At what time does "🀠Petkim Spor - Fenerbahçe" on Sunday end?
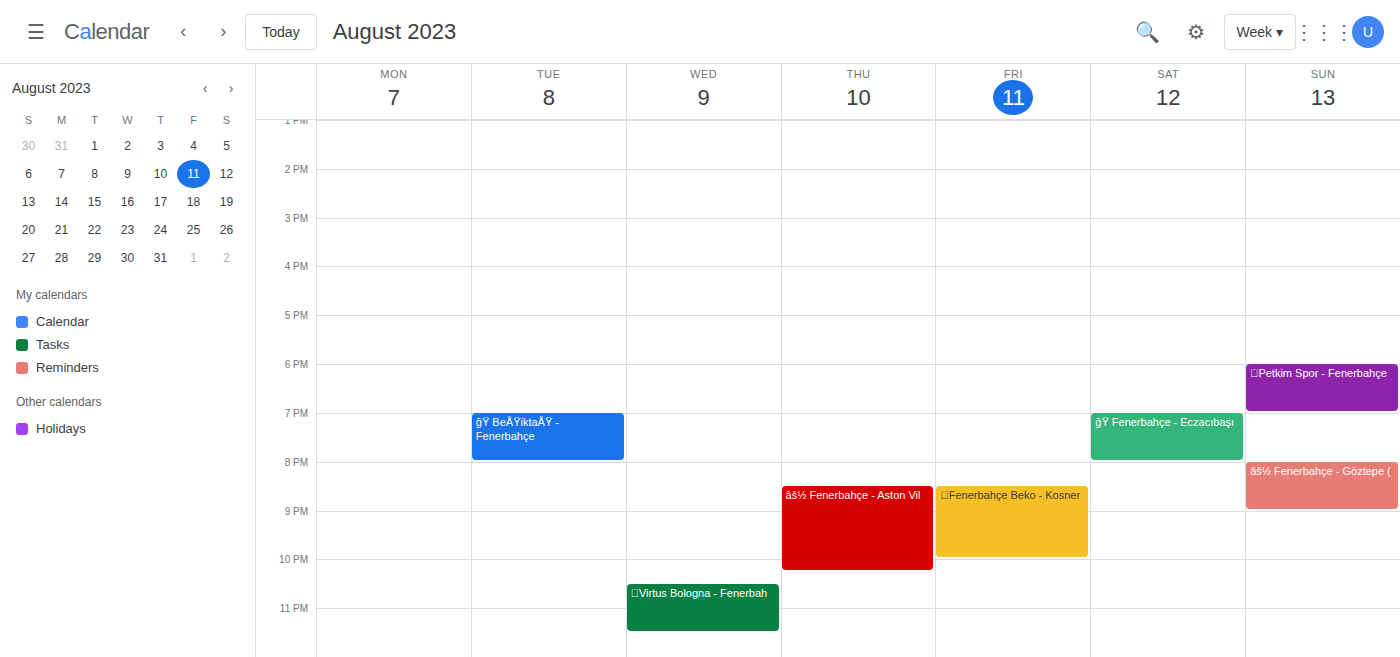
7:00 PM